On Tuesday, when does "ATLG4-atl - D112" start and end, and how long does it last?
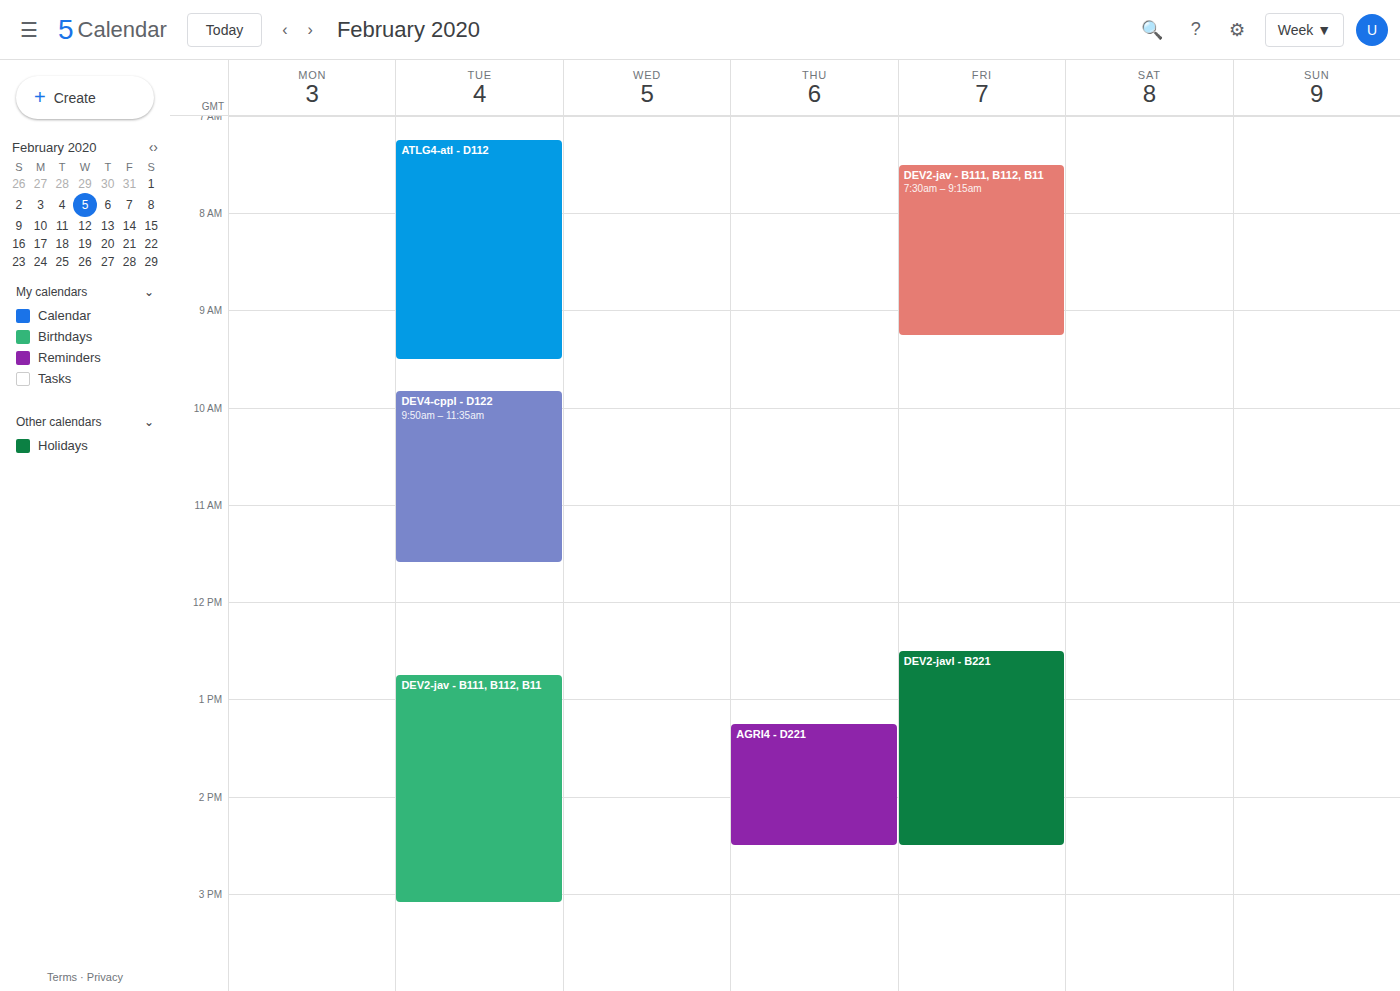
7:15 AM to 9:30 AM, 2 hours 15 minutes